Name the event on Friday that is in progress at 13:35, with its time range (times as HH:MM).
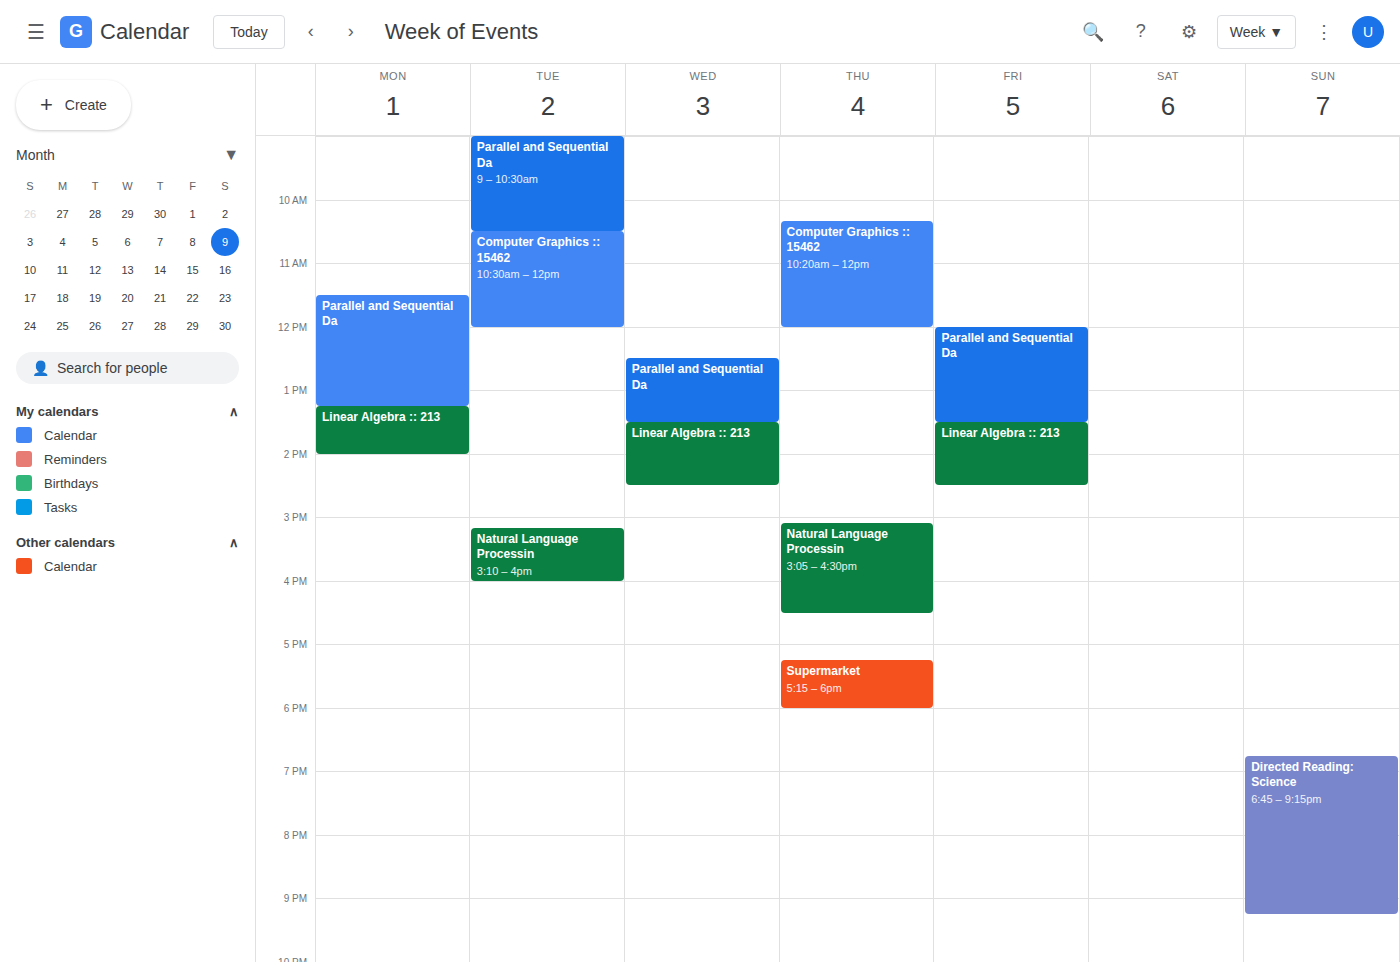
"Linear Algebra :: 213", 13:30 to 14:30